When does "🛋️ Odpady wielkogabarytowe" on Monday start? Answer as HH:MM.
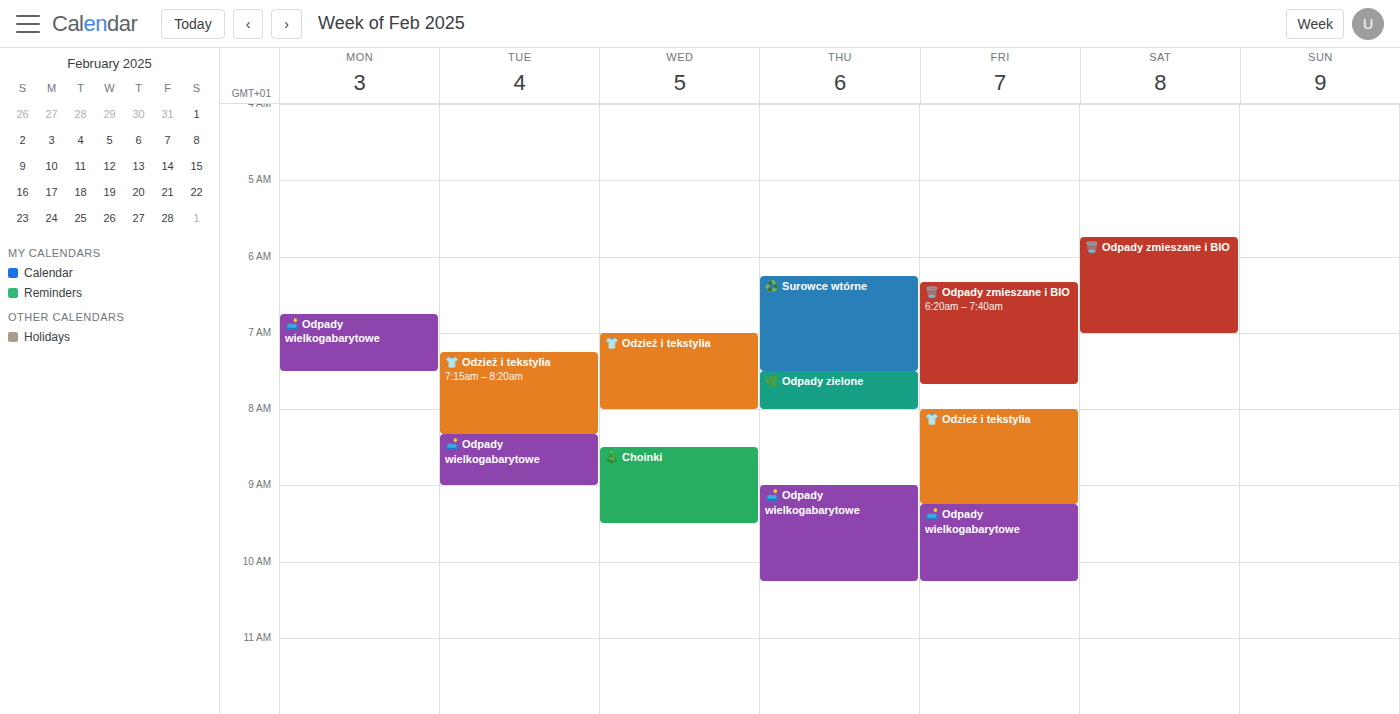
06:45